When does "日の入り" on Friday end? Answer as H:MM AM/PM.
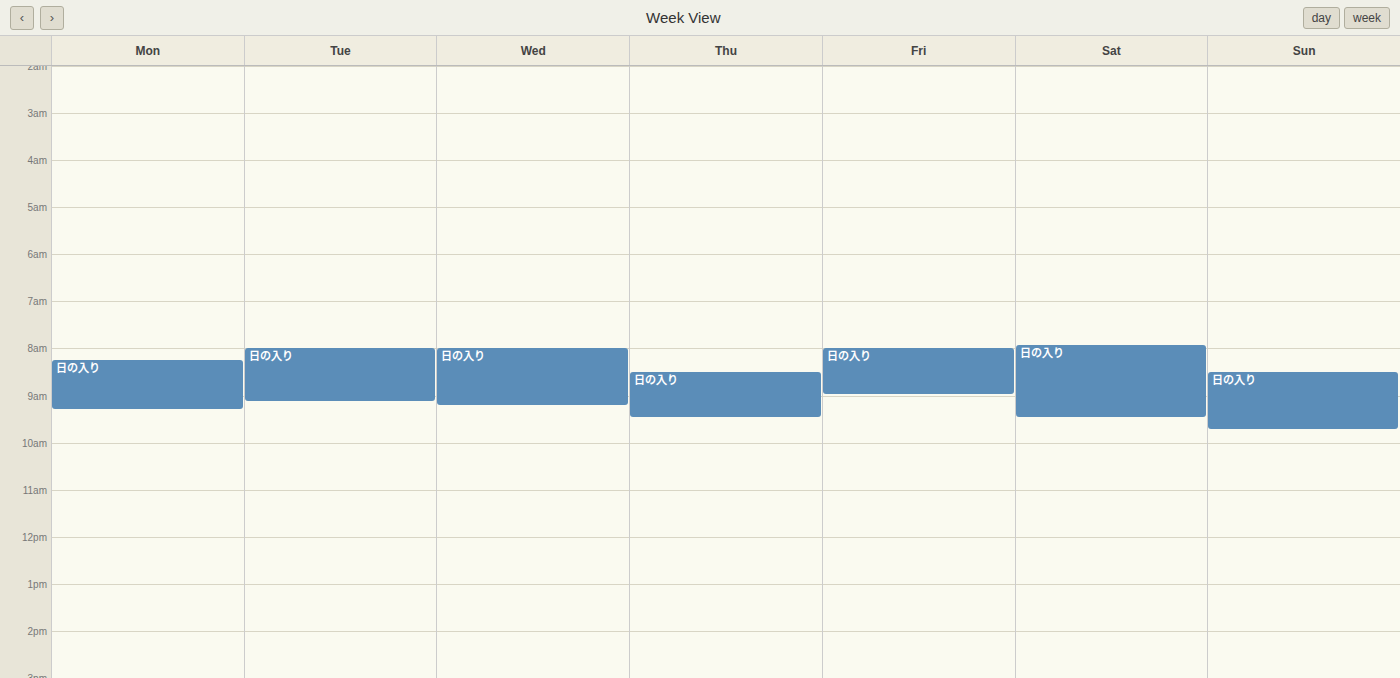
9:00 AM